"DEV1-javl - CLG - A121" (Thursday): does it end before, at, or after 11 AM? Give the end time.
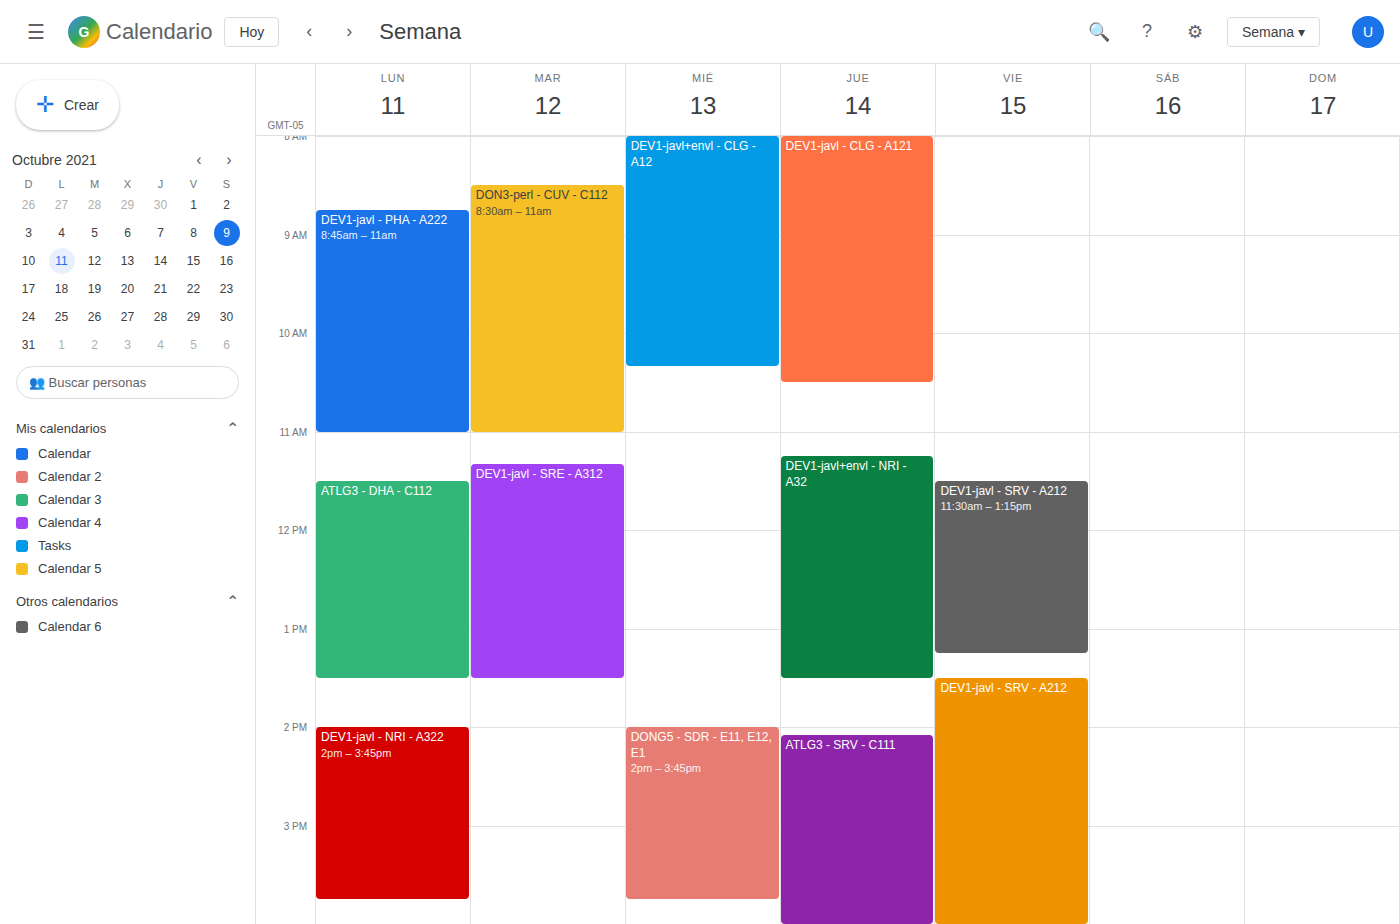
10:30 AM -- before 11 AM, 30 minutes above the 11 AM line.